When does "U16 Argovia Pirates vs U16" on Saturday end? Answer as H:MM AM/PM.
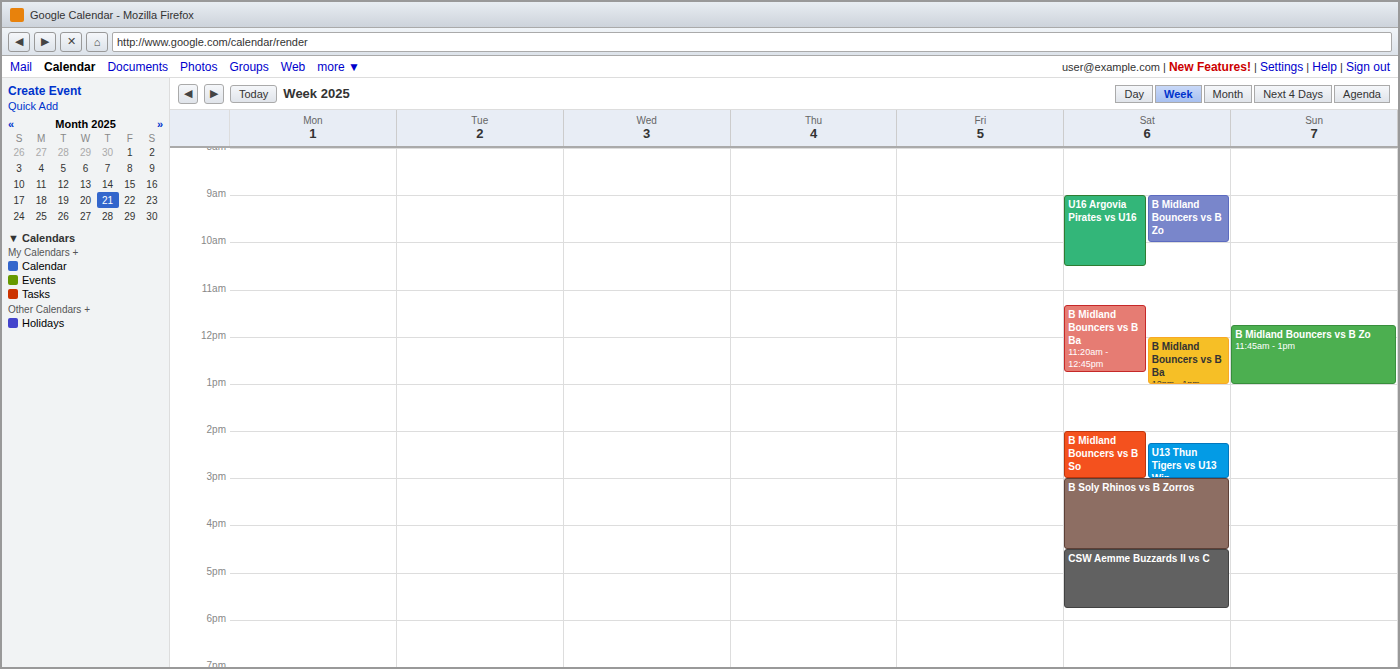
10:30 AM